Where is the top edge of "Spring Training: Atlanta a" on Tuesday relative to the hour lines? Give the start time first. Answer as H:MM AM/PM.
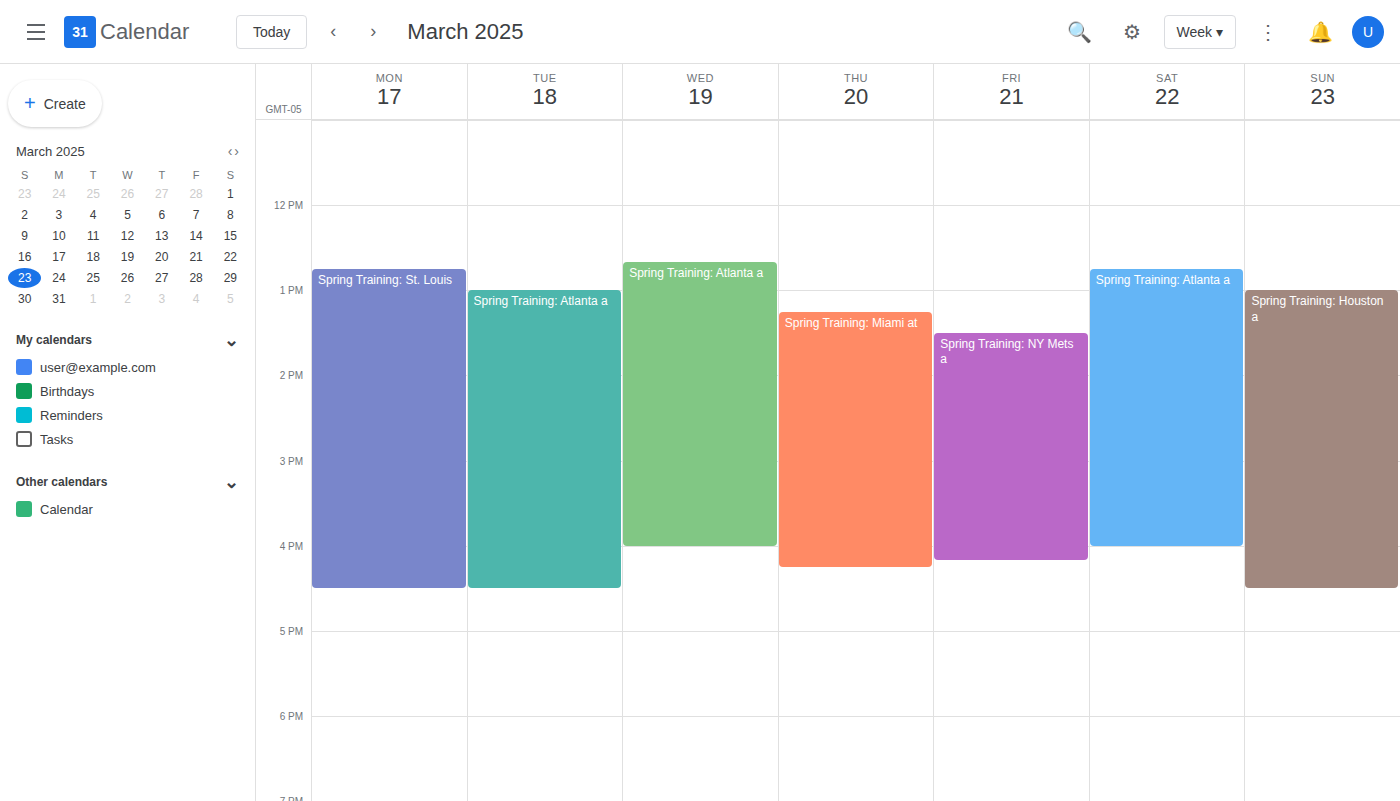
1:00 PM -- exactly on the 1 PM line.